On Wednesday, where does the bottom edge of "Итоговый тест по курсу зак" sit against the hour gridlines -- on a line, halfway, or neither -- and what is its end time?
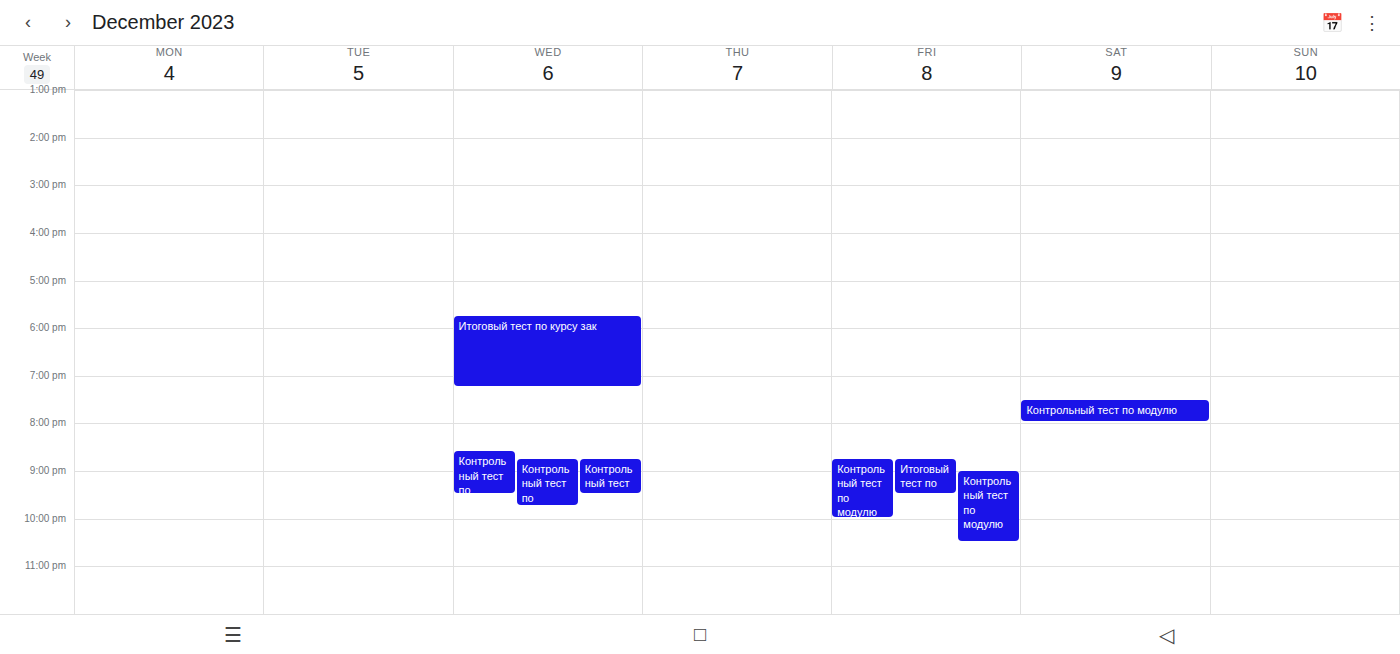
7:15 PM -- neither: a quarter of the way from the 7 PM line to the 8 PM line.